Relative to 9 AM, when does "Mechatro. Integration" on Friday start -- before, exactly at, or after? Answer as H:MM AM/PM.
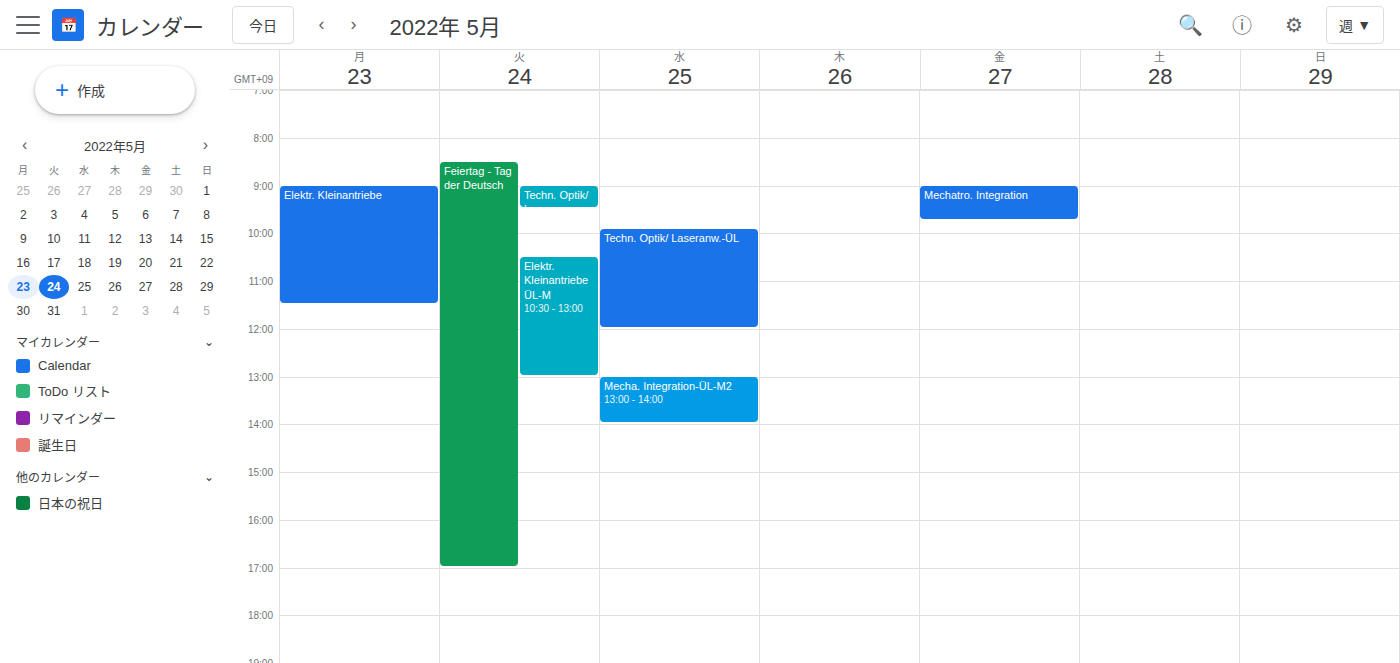
9:00 AM -- exactly at 9 AM, on the 9 AM line.